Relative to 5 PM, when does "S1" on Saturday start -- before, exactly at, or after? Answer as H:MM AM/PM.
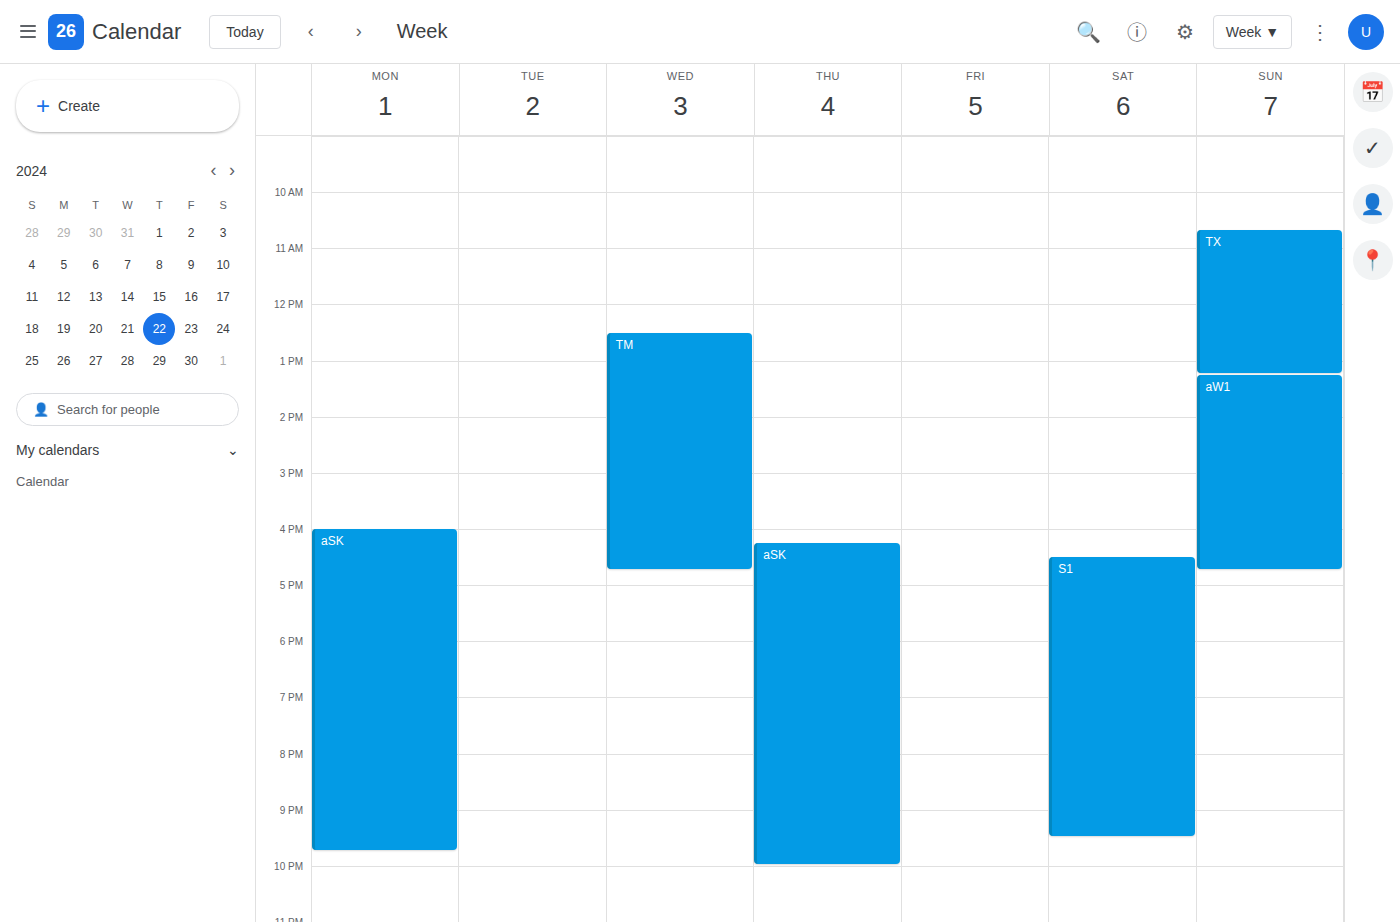
4:30 PM -- before 5 PM, 30 minutes above the 5 PM line.